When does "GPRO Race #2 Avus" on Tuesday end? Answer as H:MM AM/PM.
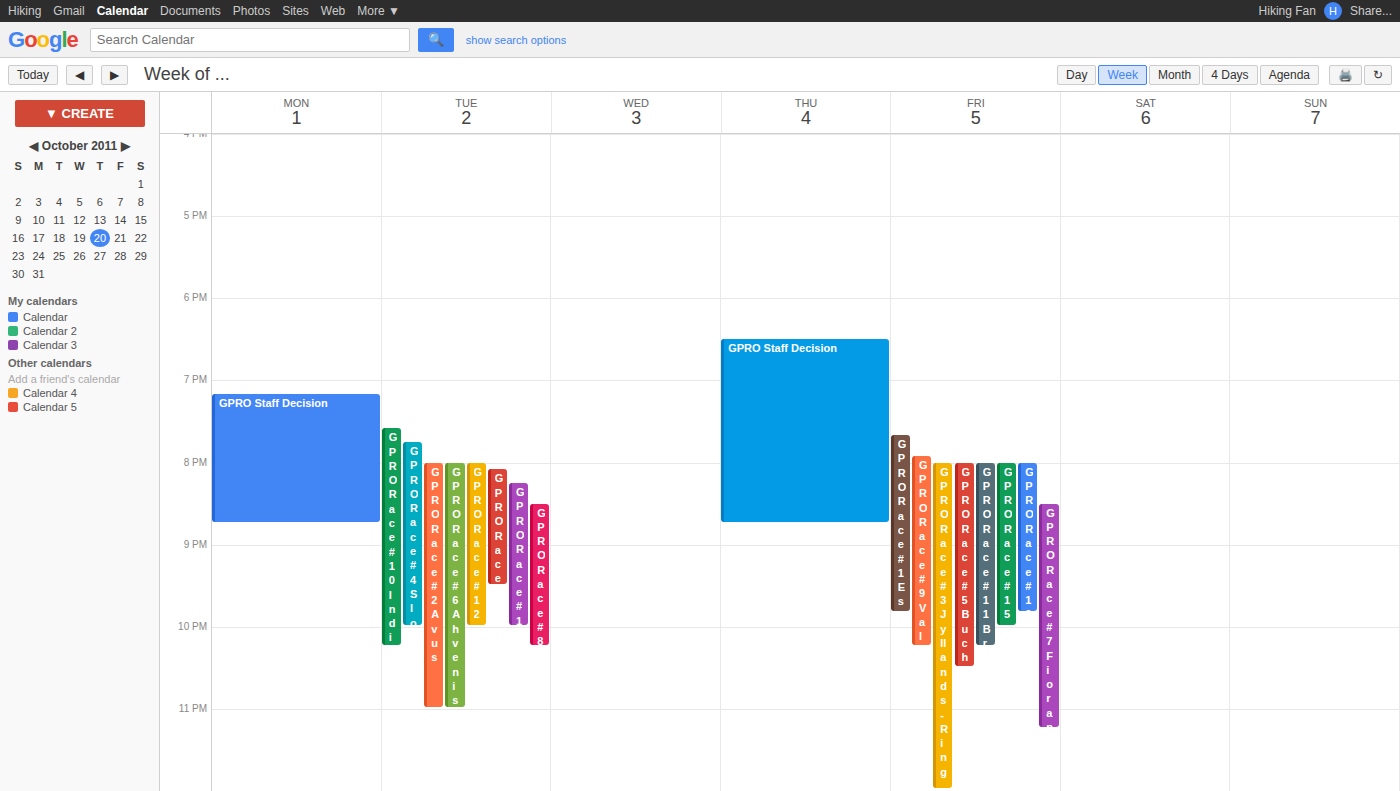
11:00 PM